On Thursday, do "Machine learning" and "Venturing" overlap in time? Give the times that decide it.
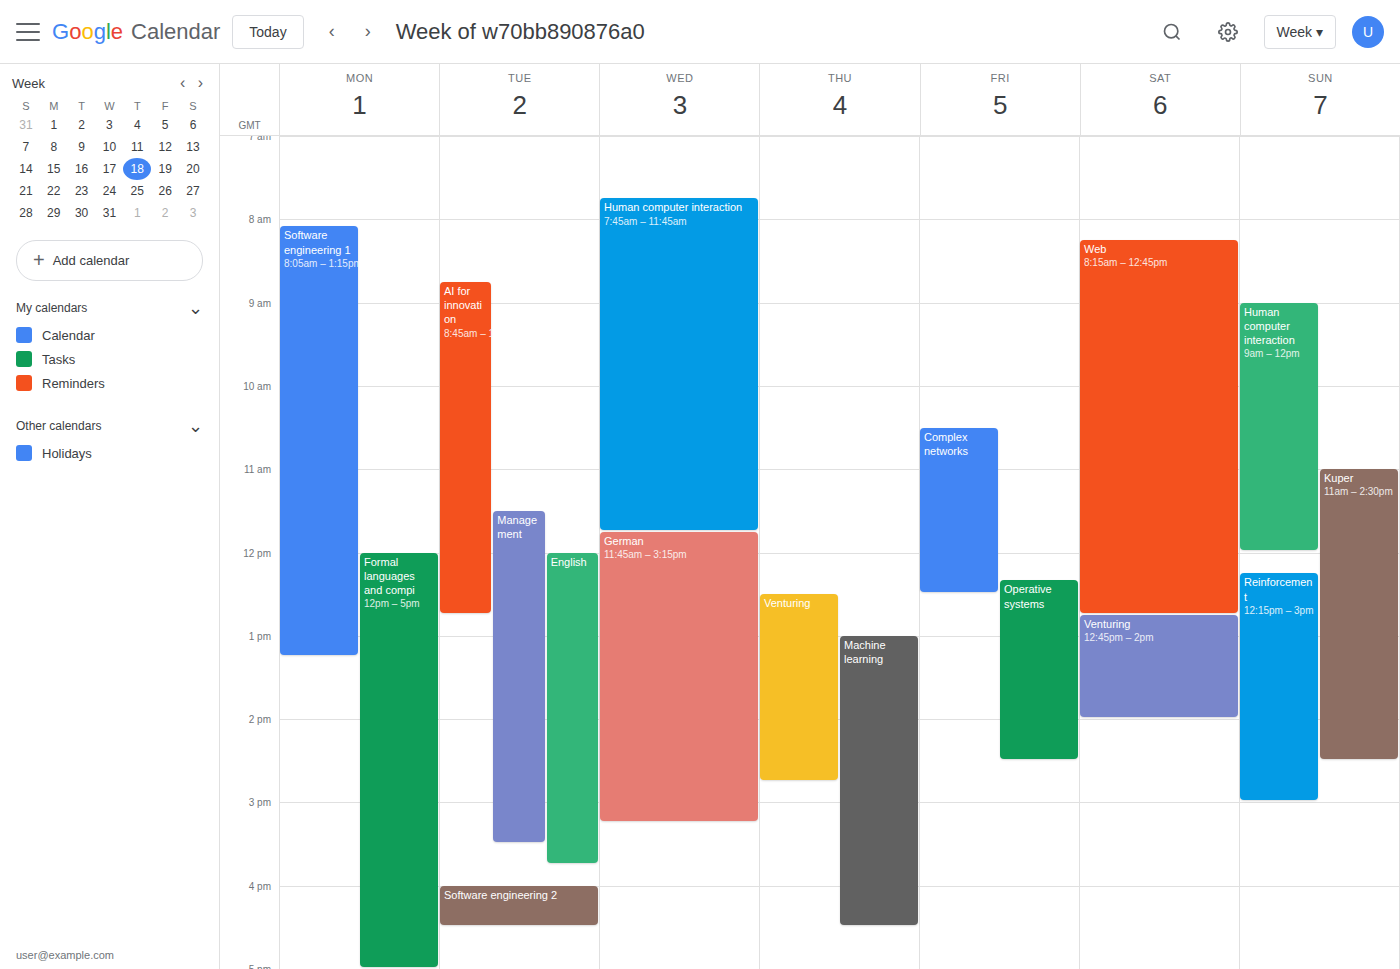
"Machine learning" starts at 13:00, before "Venturing" ends at 14:45 -- they overlap.